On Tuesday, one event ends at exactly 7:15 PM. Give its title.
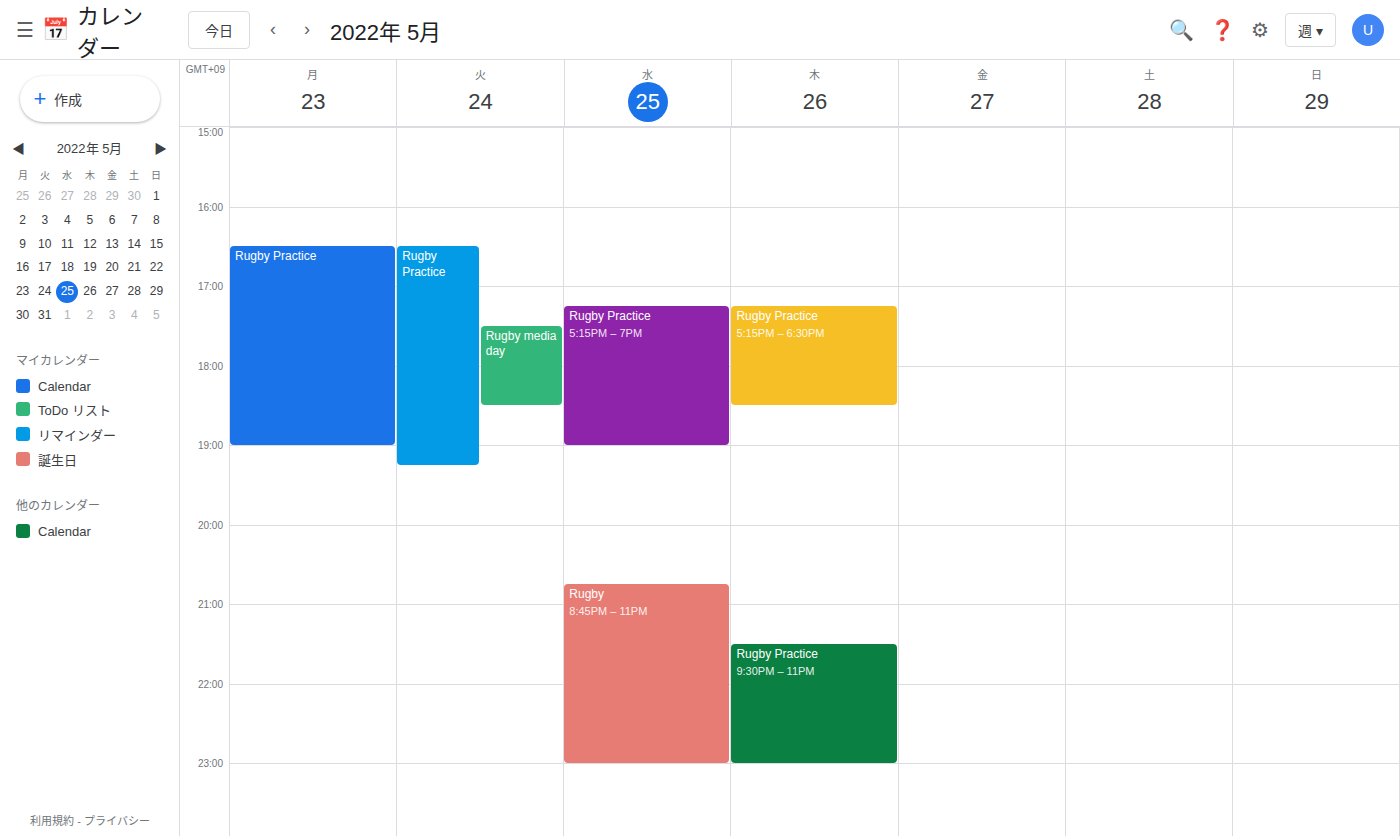
"Rugby Practice"